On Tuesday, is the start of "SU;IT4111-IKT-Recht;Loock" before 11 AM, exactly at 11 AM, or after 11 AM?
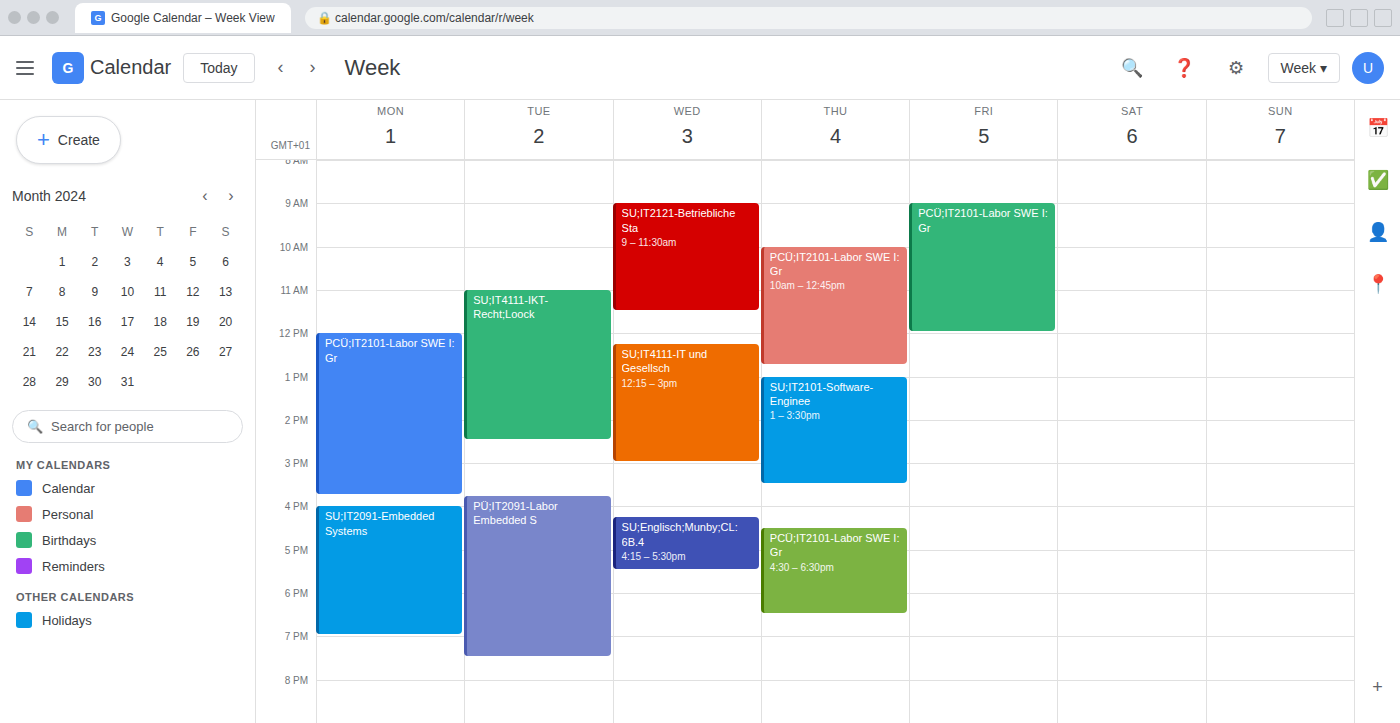
11:00 AM -- exactly at 11 AM, on the 11 AM line.